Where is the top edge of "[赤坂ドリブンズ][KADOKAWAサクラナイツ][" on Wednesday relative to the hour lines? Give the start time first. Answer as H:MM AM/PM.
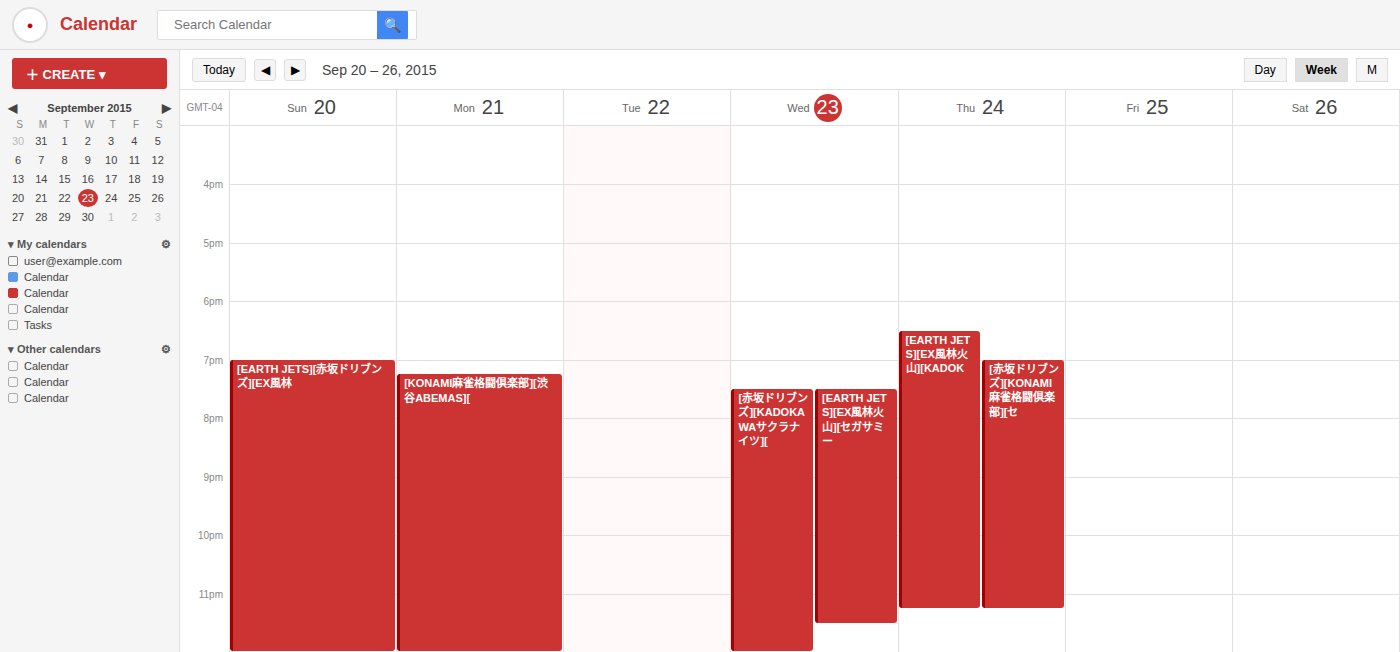
7:30 PM -- halfway between the 7 PM and 8 PM lines.